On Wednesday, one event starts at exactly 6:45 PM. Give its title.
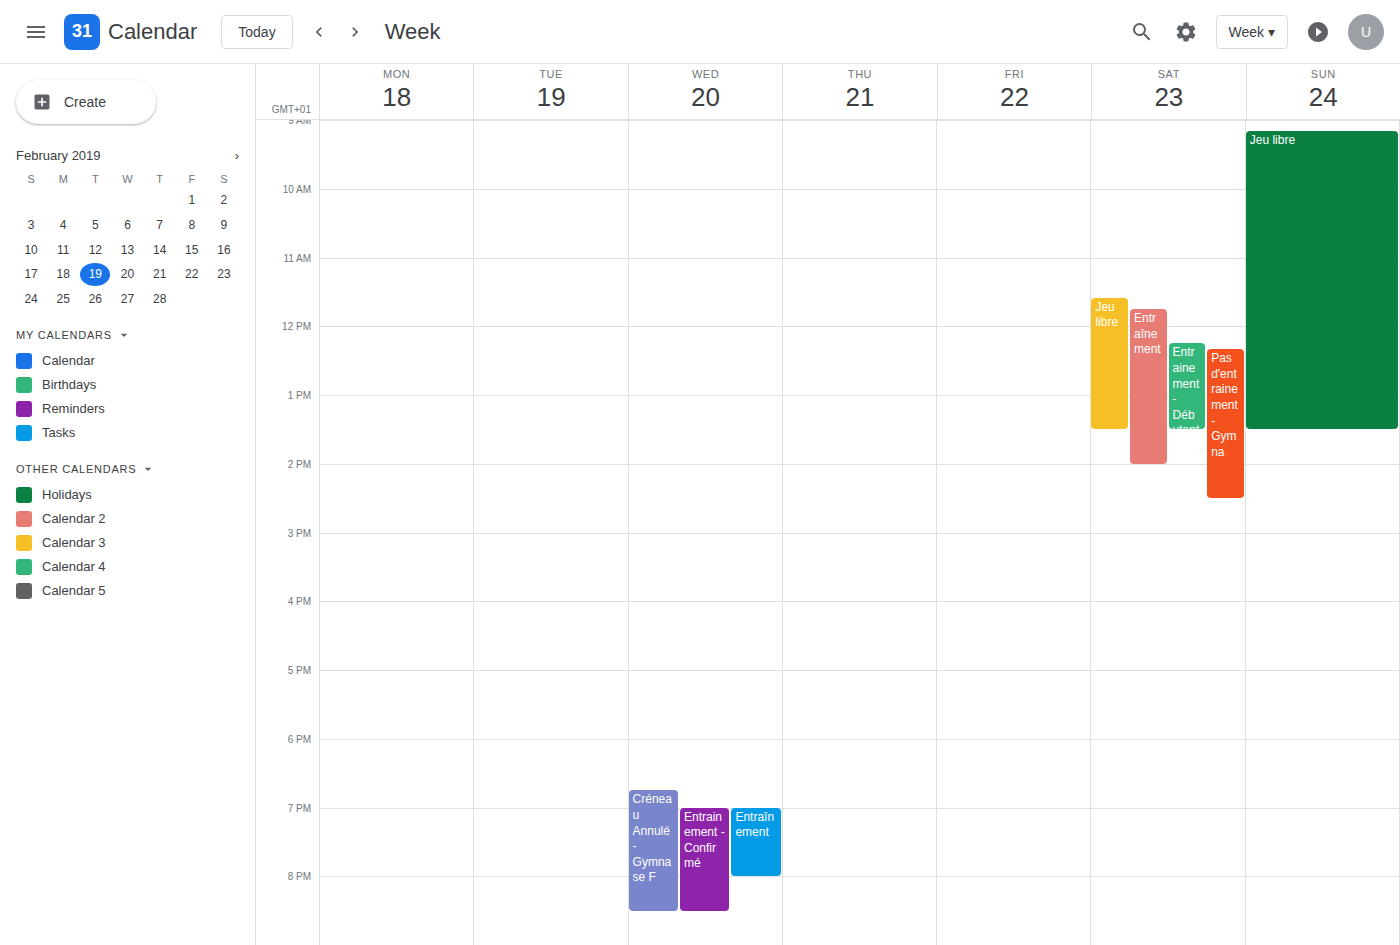
"Créneau Annulé - Gymnase F"